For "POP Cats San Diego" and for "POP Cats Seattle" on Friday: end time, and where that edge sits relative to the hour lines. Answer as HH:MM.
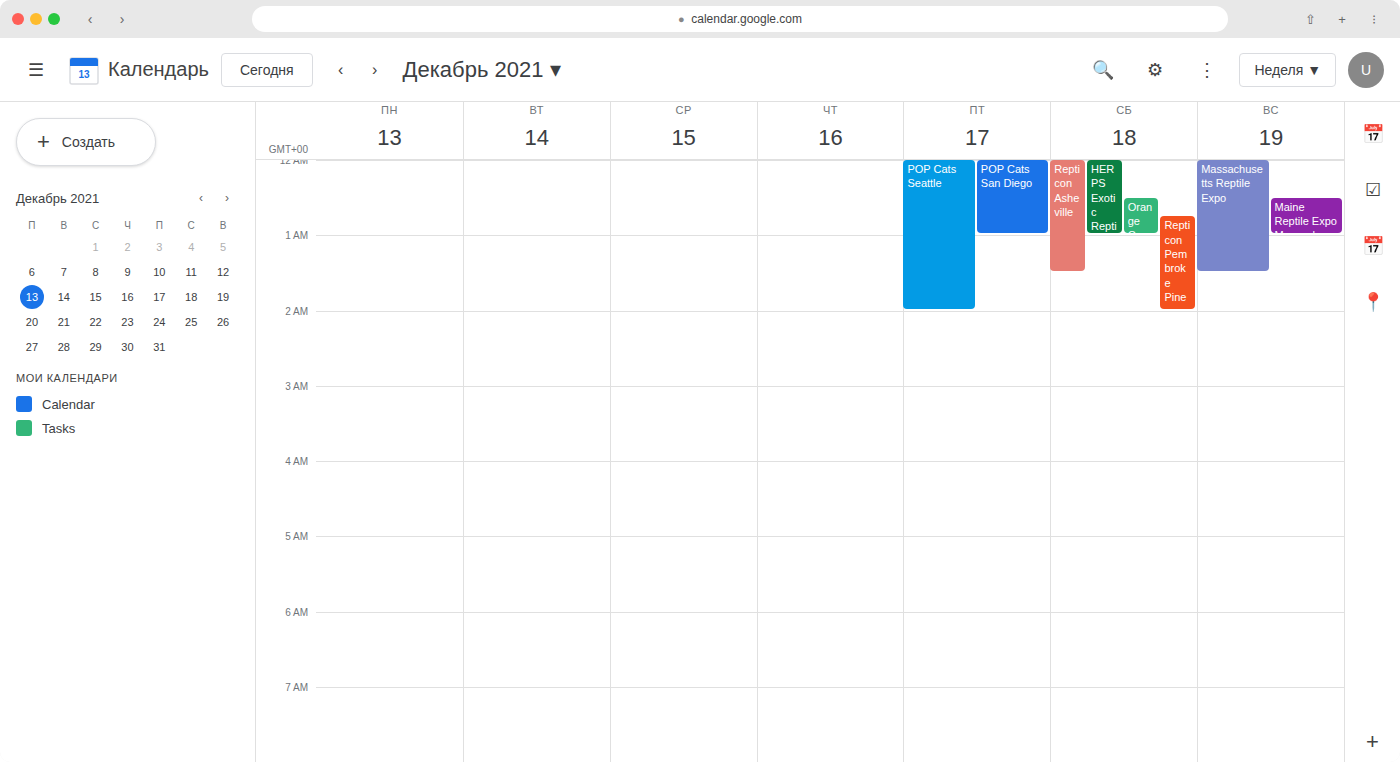
"POP Cats San Diego": 01:00, exactly on the 01:00 line. "POP Cats Seattle": 02:00, exactly on the 02:00 line.